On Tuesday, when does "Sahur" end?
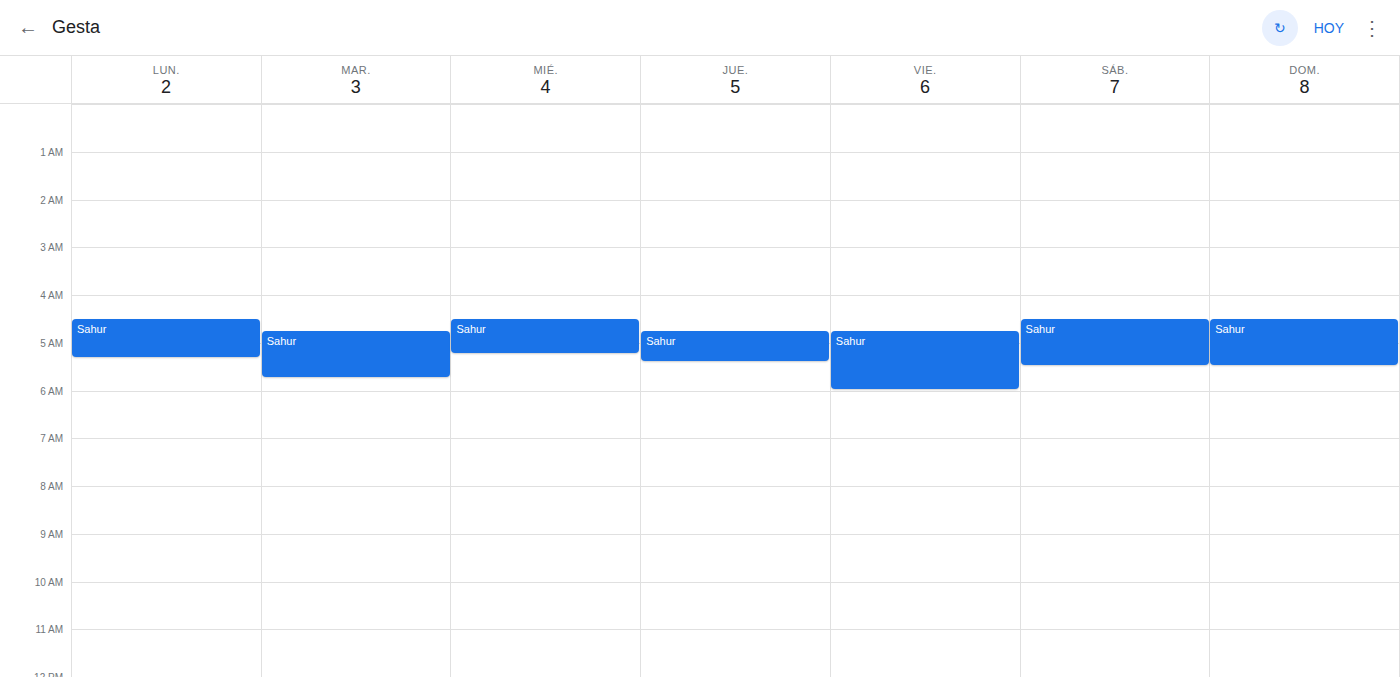
5:45 AM